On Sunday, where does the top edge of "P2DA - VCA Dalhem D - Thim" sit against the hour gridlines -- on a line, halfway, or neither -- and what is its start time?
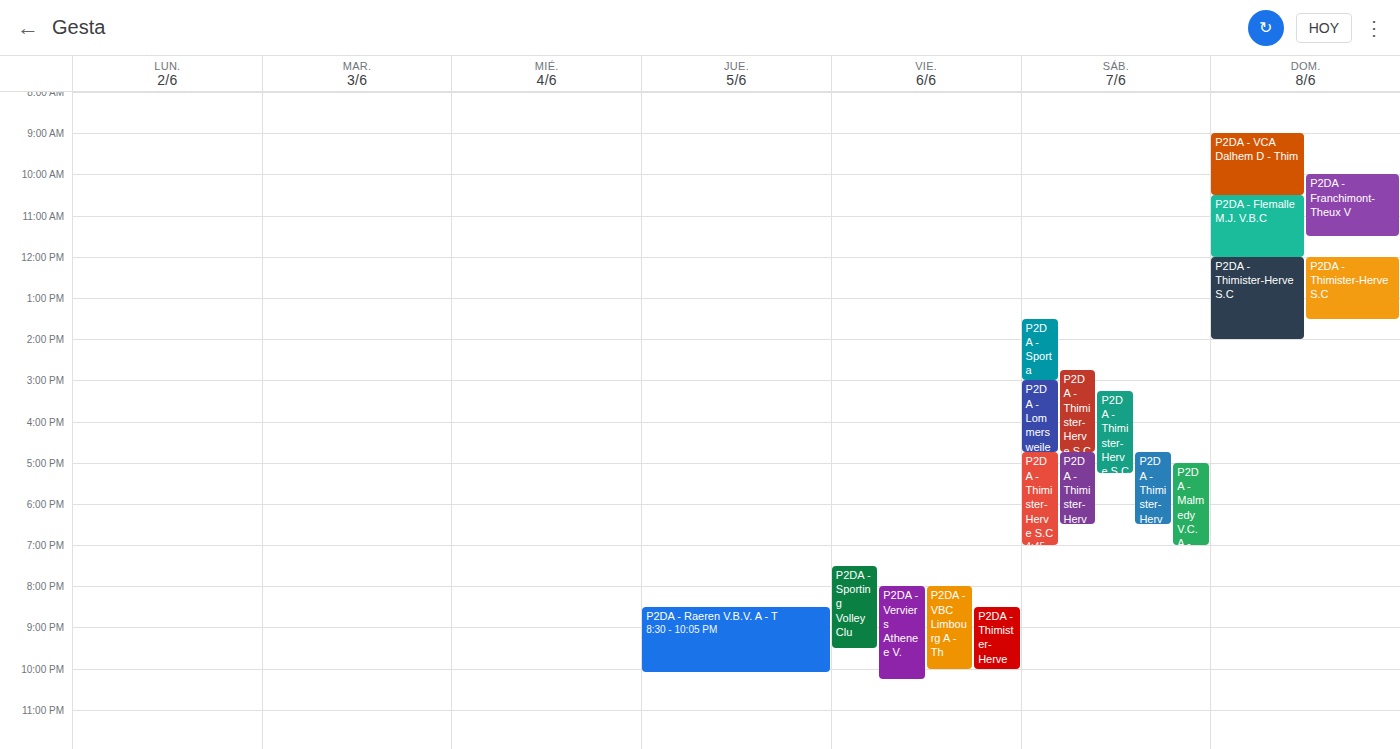
9:00 AM -- exactly on the 9 AM line.